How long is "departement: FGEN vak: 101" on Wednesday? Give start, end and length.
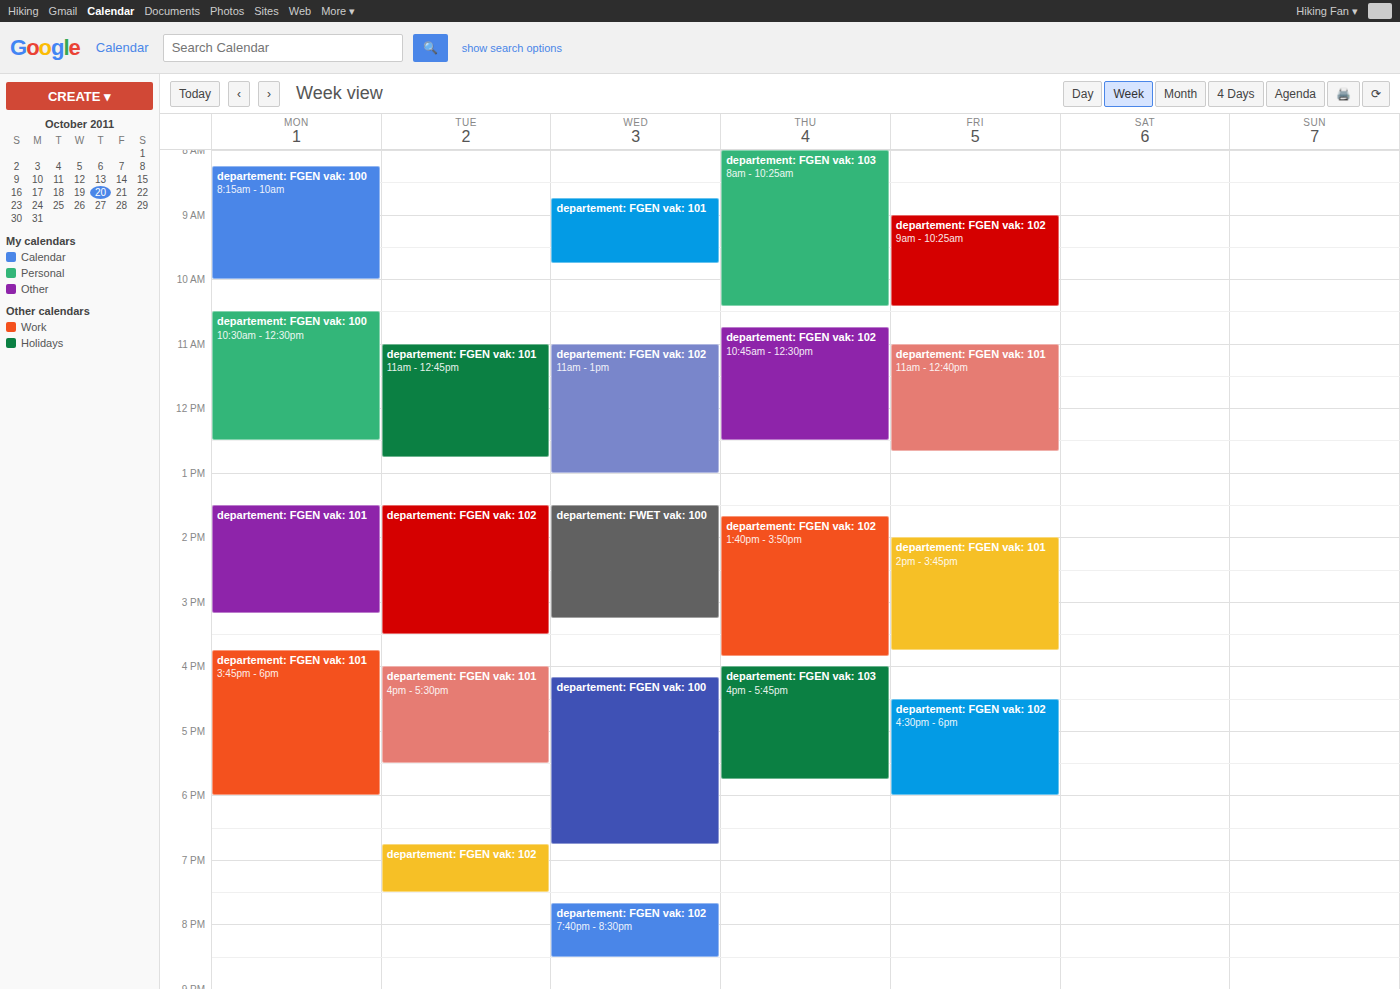
8:45 AM to 9:45 AM, 1 hour